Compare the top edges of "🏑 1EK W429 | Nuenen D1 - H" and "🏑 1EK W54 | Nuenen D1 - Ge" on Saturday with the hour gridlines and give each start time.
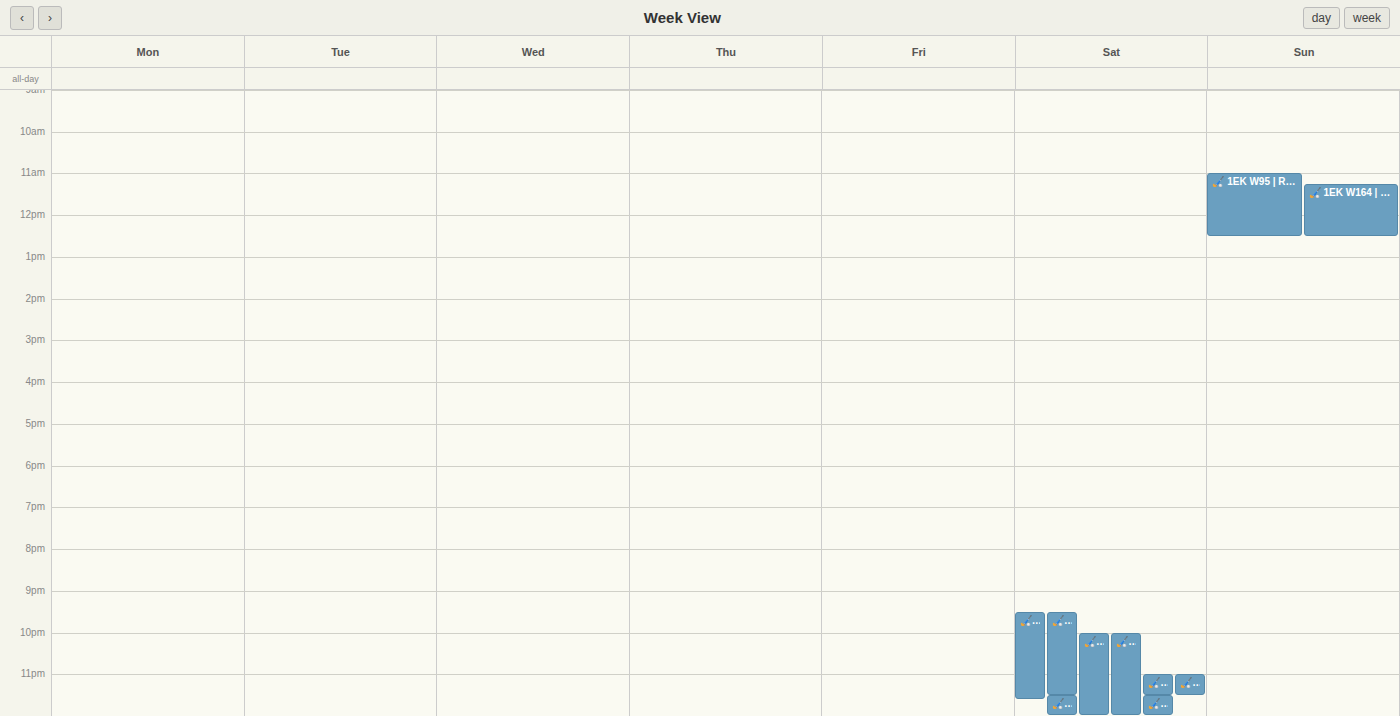
"🏑 1EK W429 | Nuenen D1 - H": 10:00 PM, exactly on the 10 PM line. "🏑 1EK W54 | Nuenen D1 - Ge": 11:00 PM, exactly on the 11 PM line.